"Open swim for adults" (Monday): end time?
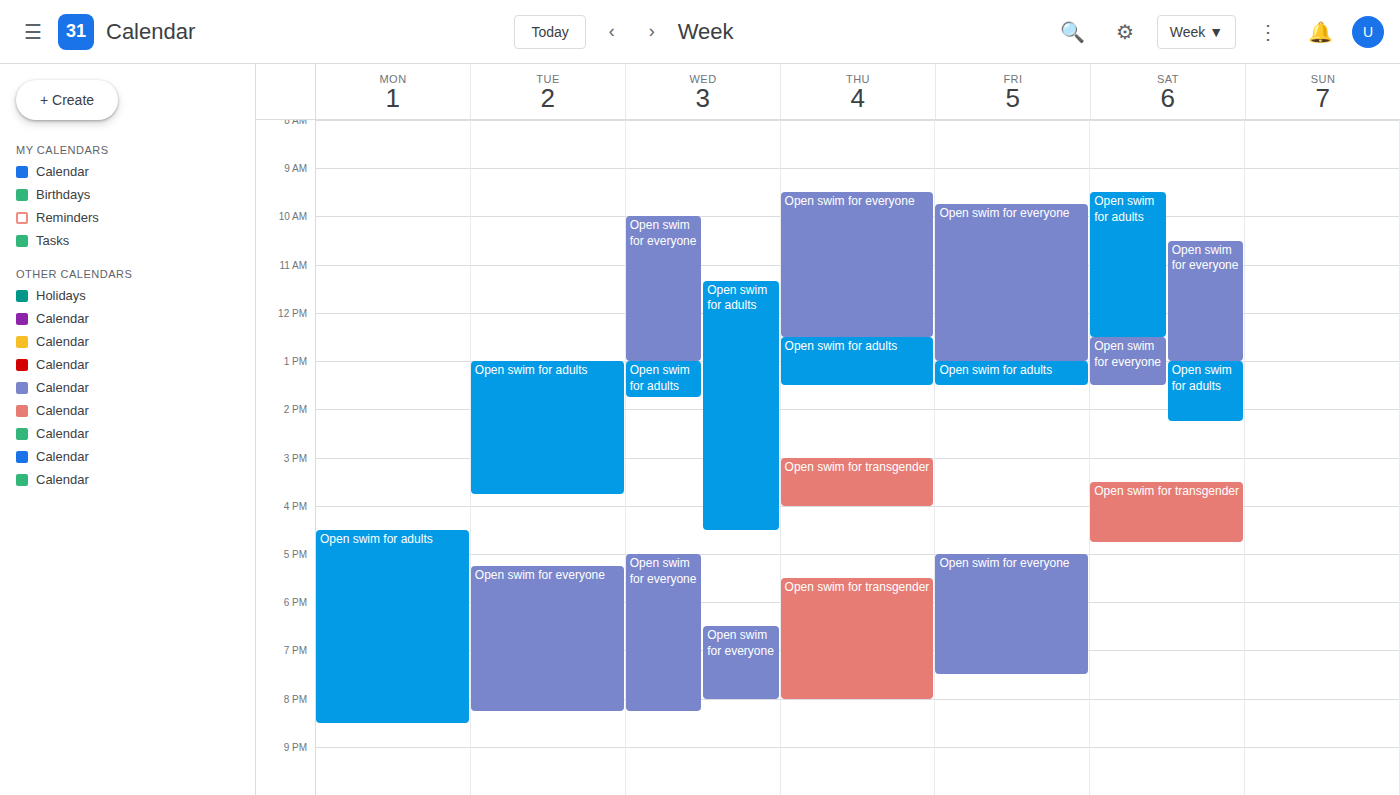
8:30 PM